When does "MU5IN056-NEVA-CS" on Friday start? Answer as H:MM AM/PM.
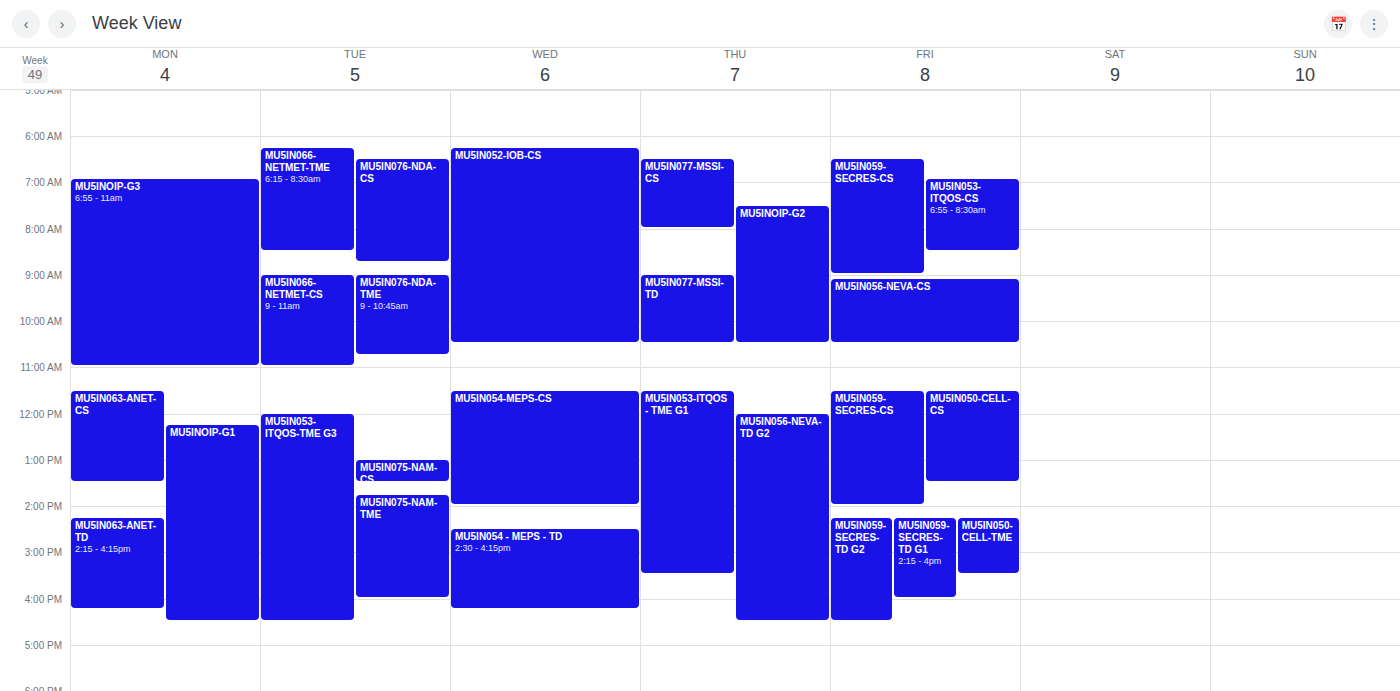
9:05 AM